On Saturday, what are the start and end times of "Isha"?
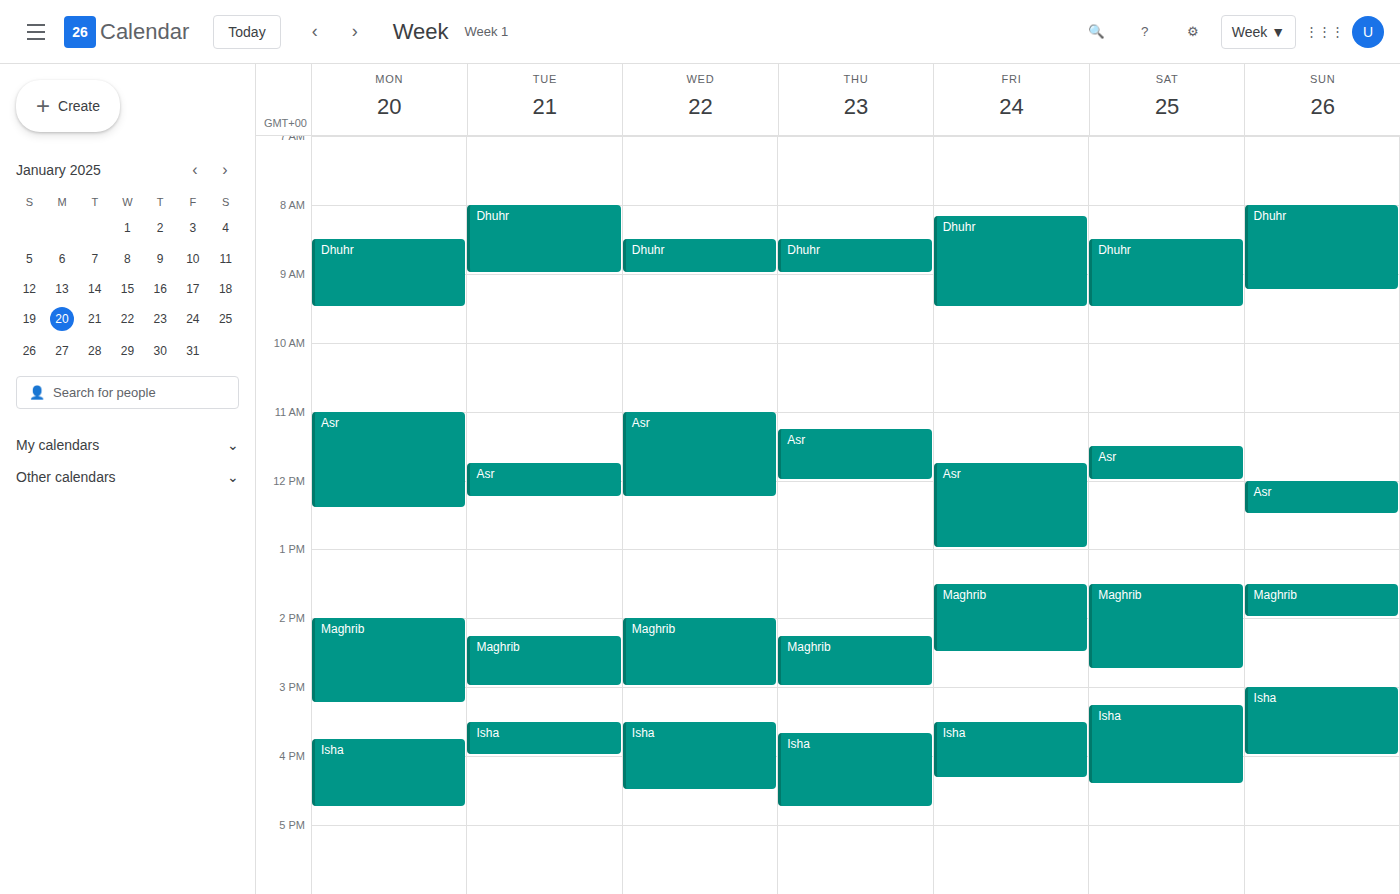
3:15 PM to 4:25 PM